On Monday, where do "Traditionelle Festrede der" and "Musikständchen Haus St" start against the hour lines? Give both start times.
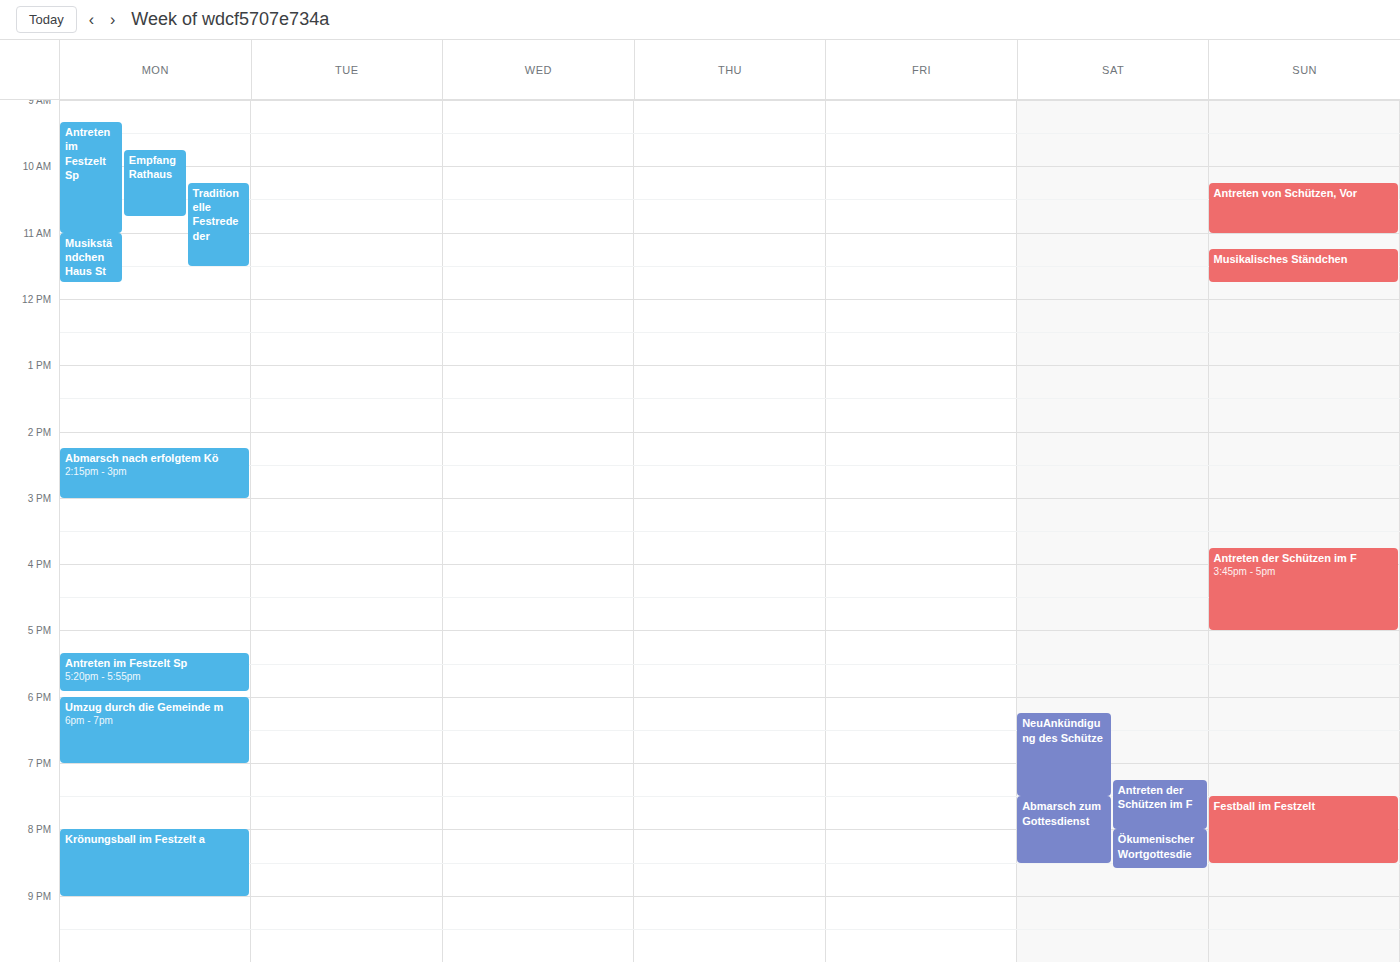
"Traditionelle Festrede der": 10:15 AM, neither: a quarter of the way from the 10 AM line to the 11 AM line. "Musikständchen Haus St": 11:00 AM, exactly on the 11 AM line.